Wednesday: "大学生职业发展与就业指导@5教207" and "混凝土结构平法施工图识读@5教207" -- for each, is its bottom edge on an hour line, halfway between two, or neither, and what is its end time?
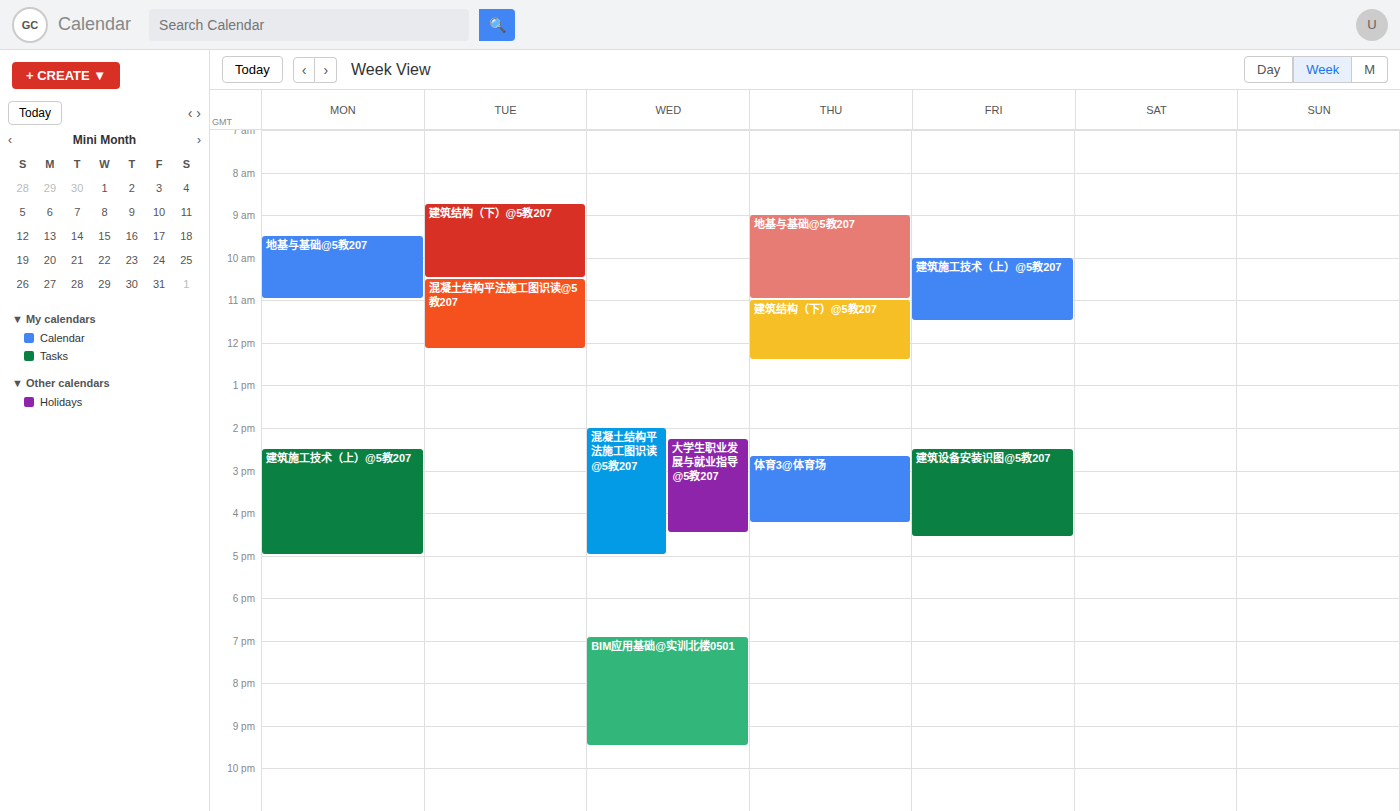
"大学生职业发展与就业指导@5教207": 4:30 PM, halfway between the 4 PM and 5 PM lines. "混凝土结构平法施工图识读@5教207": 5:00 PM, exactly on the 5 PM line.